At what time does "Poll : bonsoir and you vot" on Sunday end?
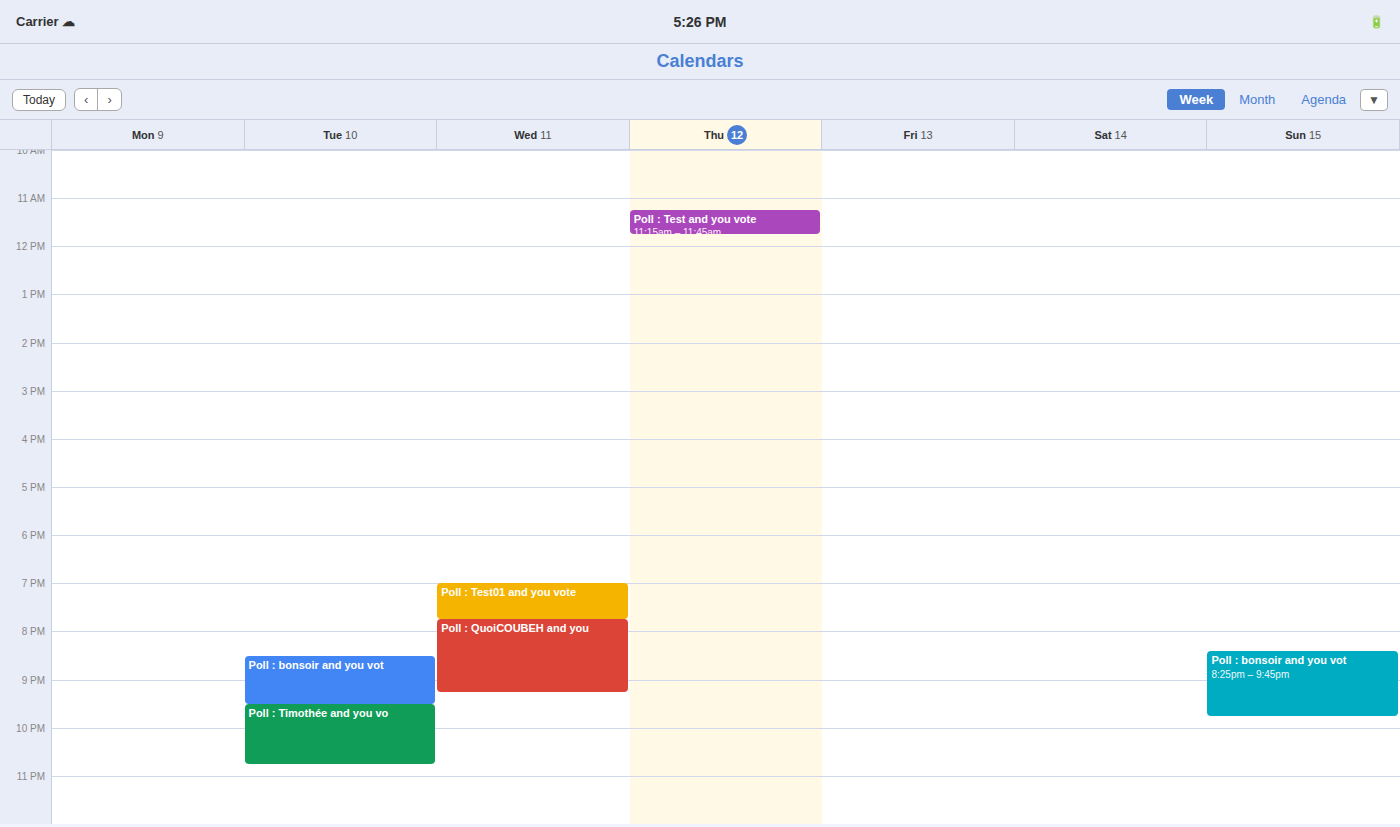
9:45 PM